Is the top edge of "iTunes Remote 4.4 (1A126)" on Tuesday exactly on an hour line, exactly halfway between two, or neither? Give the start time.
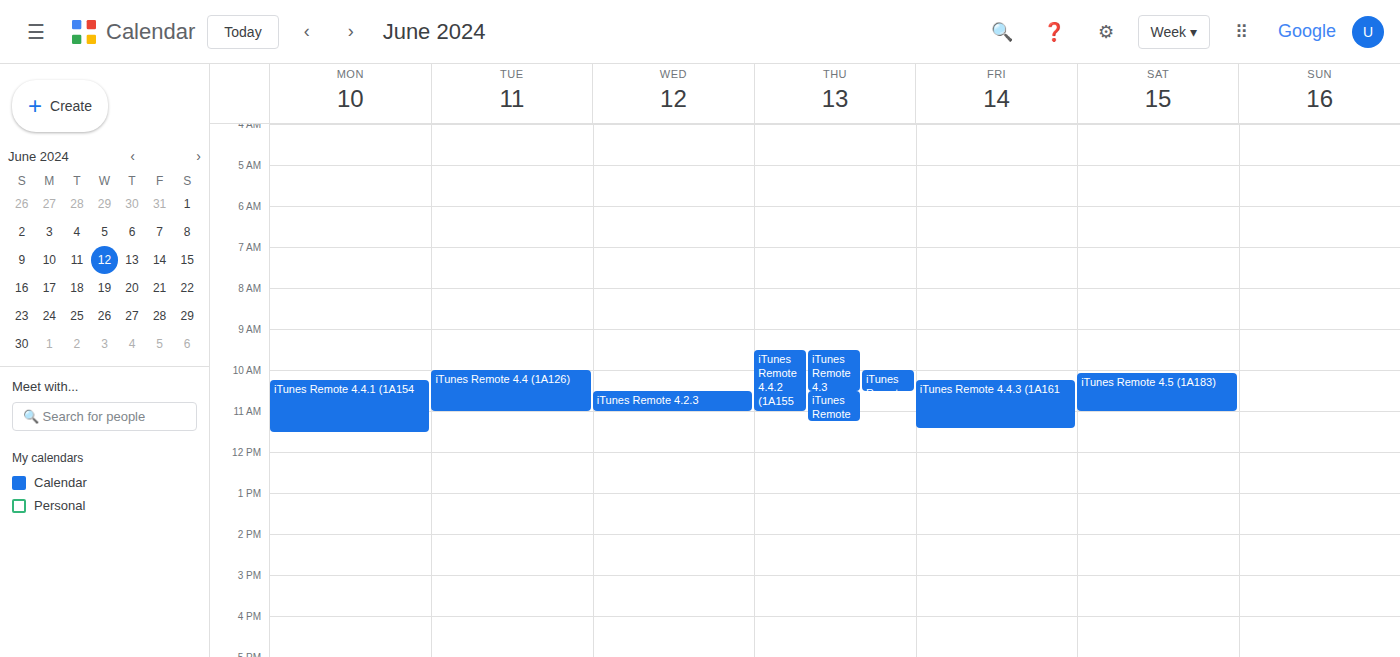
10:00 AM -- exactly on the 10 AM line.